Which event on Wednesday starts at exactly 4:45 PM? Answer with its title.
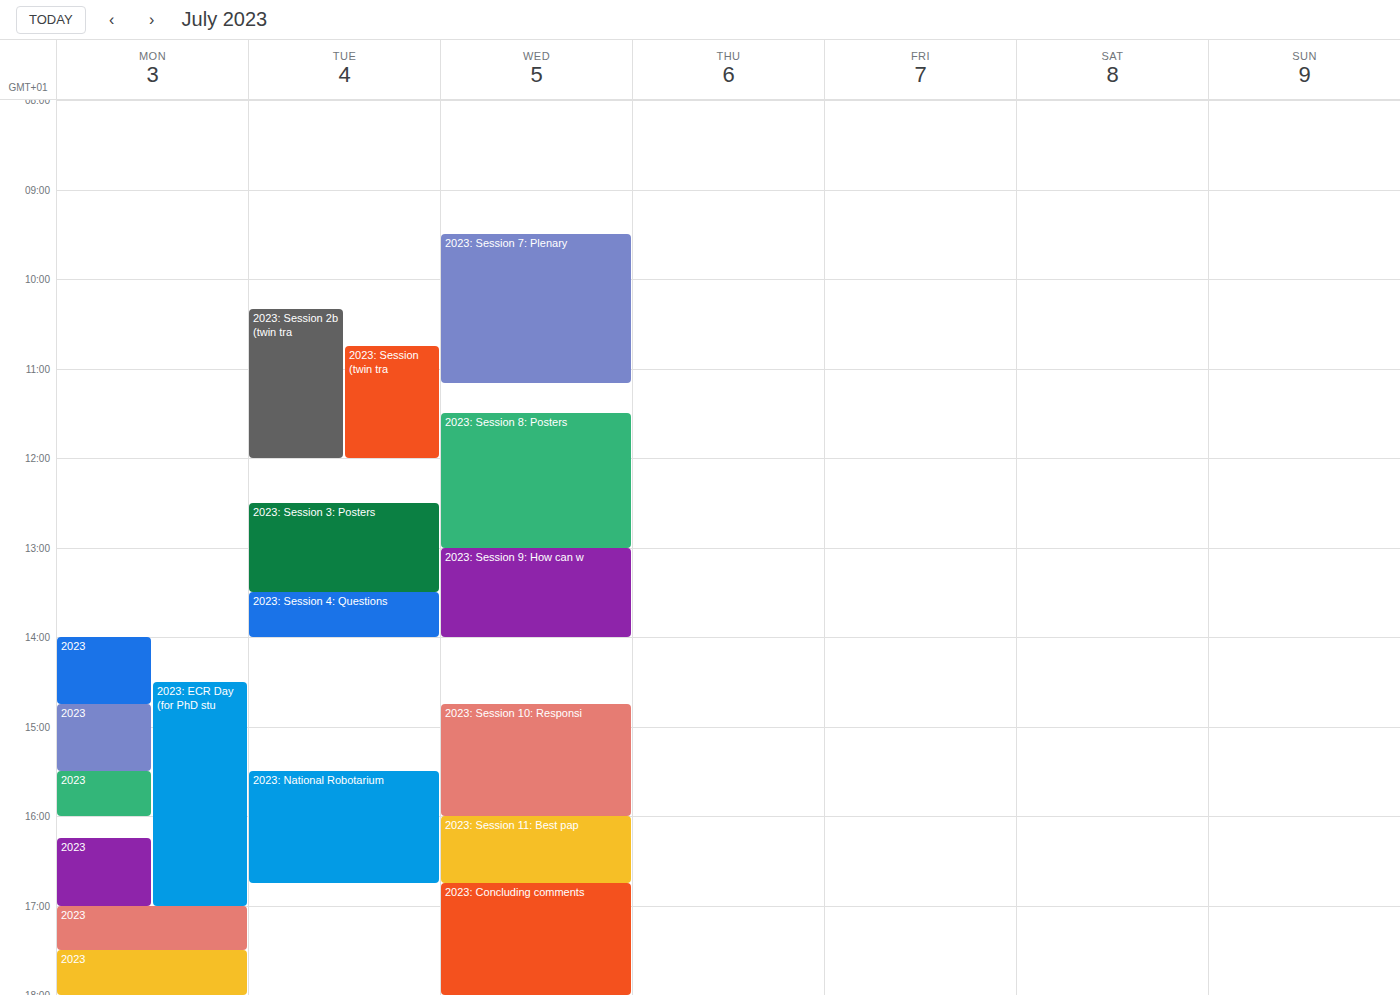
"2023: Concluding comments"